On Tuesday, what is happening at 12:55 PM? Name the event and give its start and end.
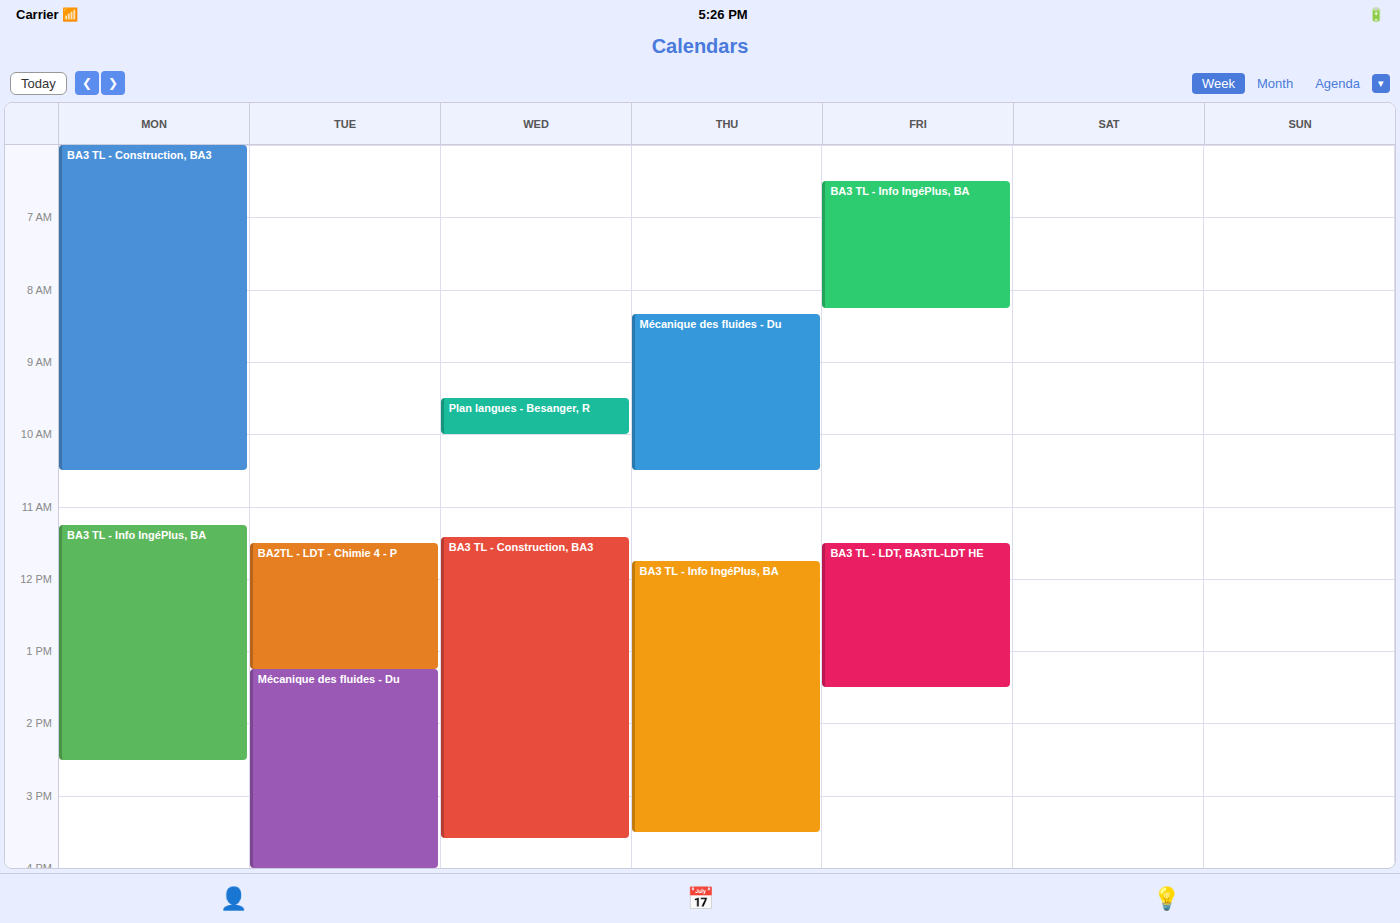
"BA2TL - LDT - Chimie 4 - P", 11:30 AM to 1:15 PM